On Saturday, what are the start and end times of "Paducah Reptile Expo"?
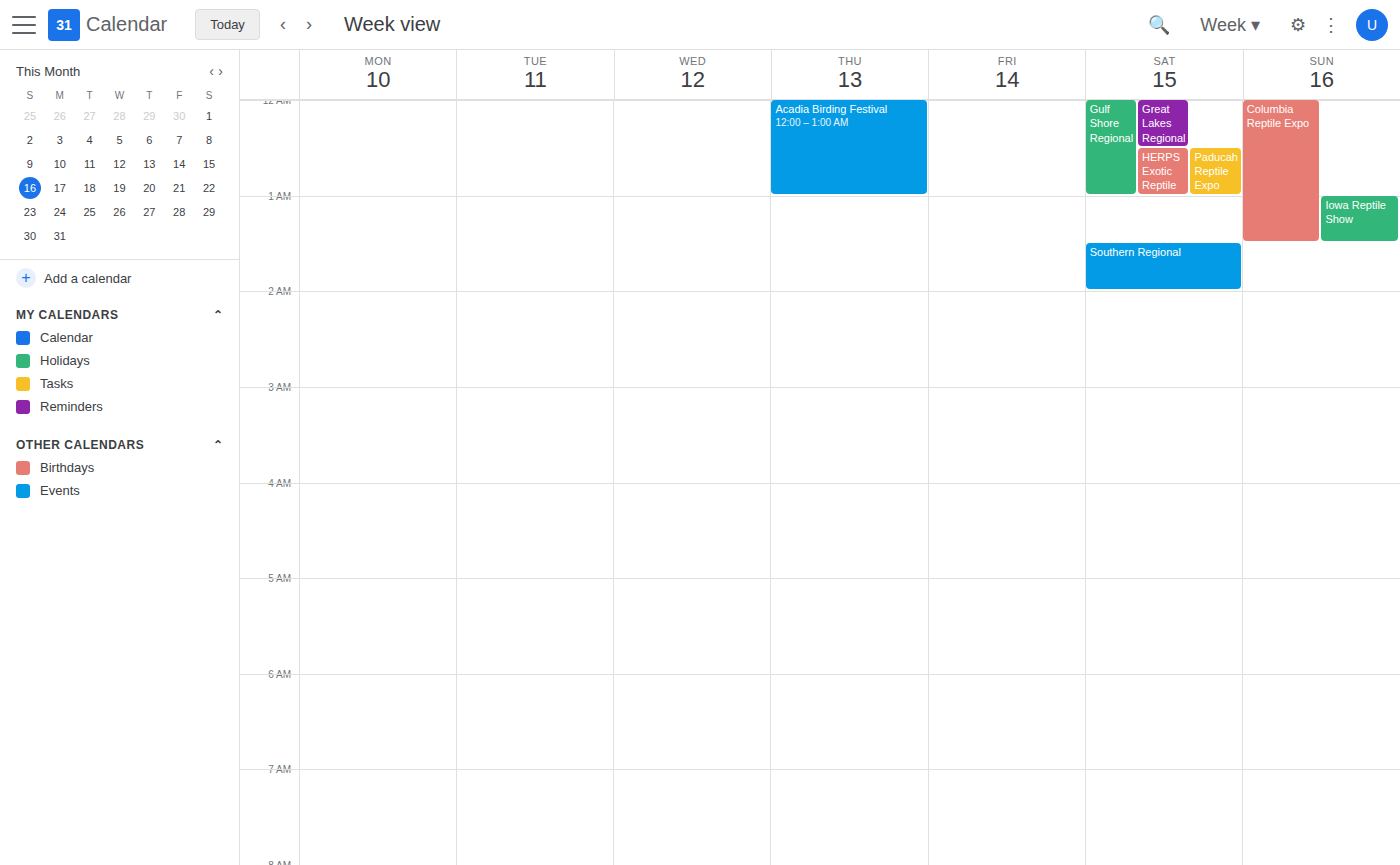
00:30 to 01:00